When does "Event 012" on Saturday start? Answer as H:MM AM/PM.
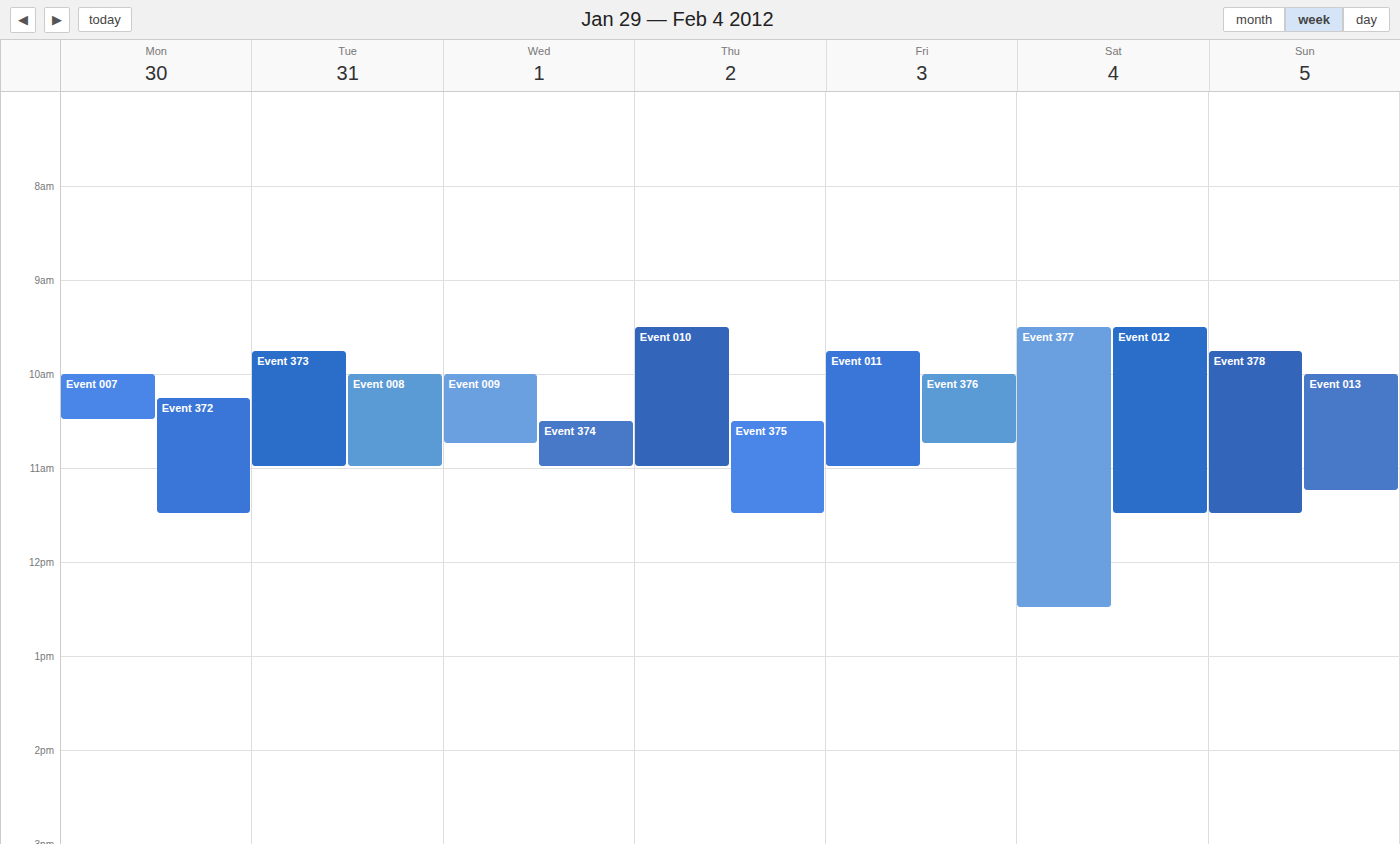
9:30 AM